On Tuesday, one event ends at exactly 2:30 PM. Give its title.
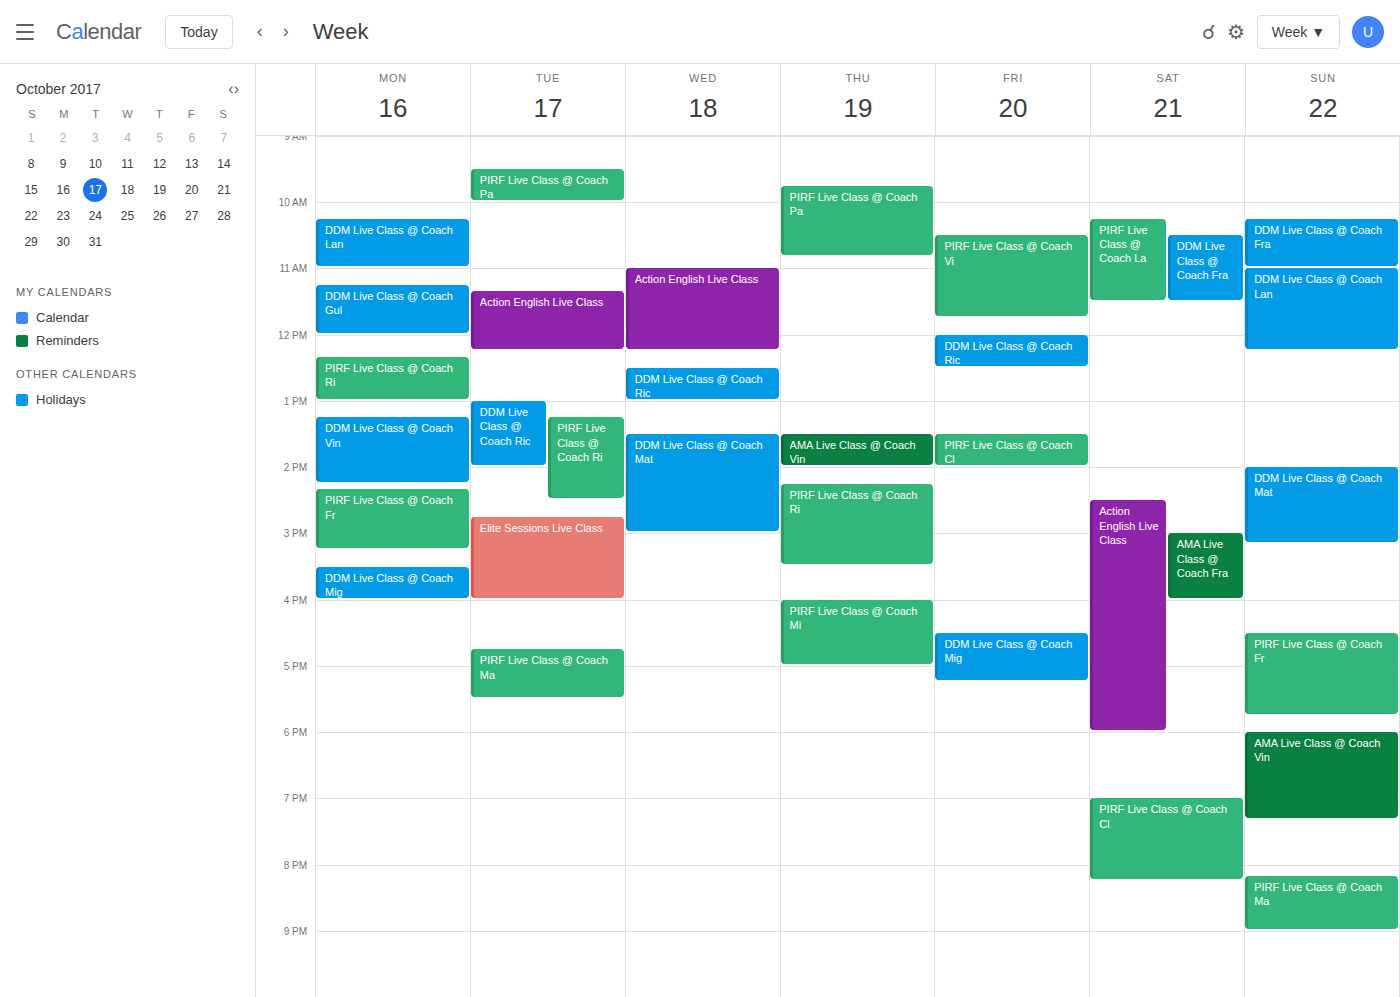
"PIRF Live Class @ Coach Ri"